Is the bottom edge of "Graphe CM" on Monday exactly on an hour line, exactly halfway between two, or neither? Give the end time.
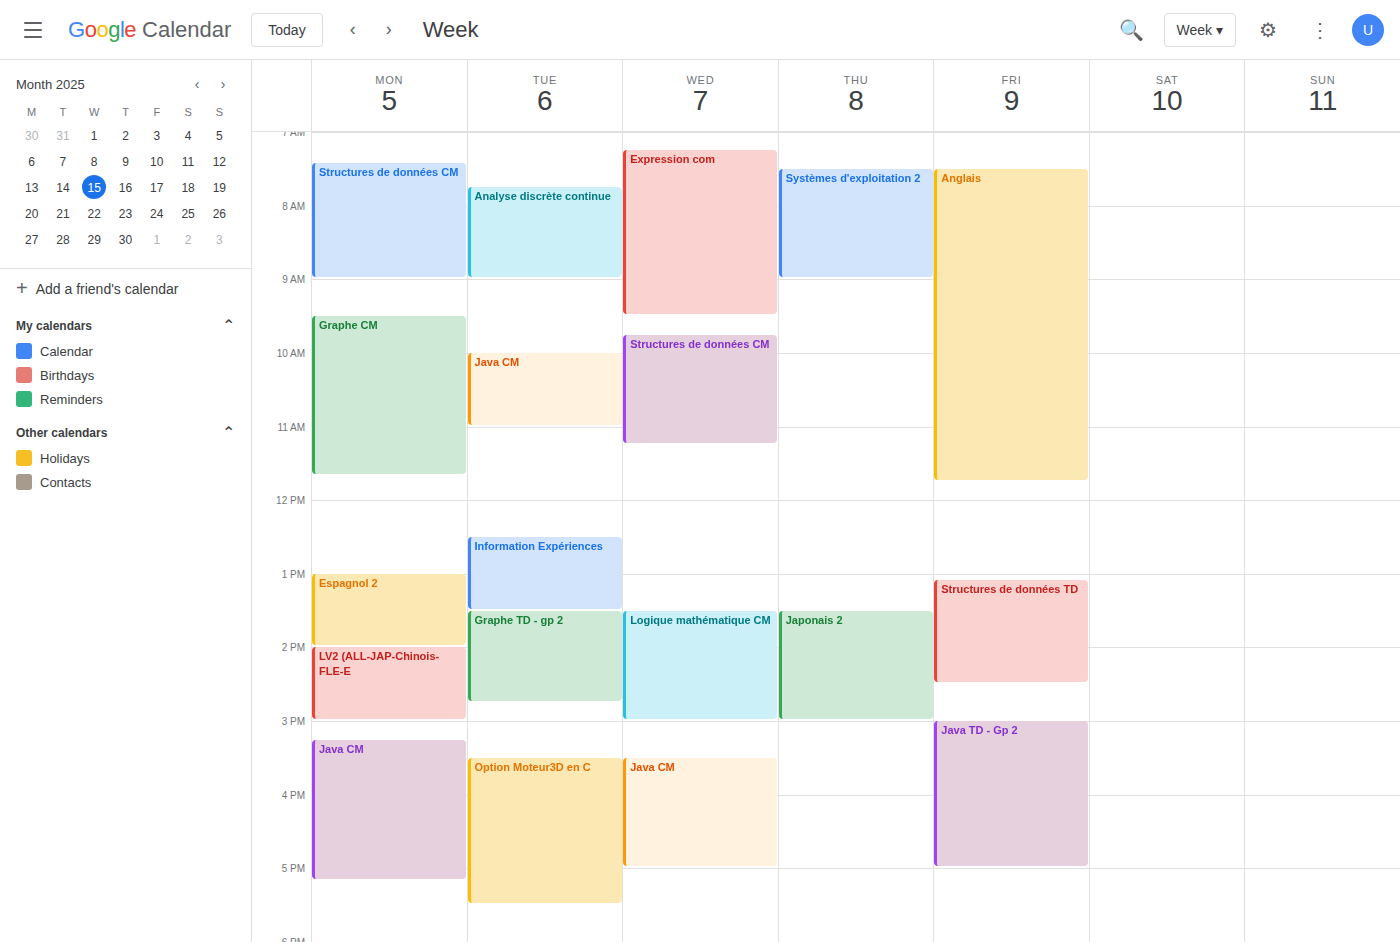
11:40 AM -- neither: 40 minutes below the 11 AM line and 20 minutes above the 12 PM line.